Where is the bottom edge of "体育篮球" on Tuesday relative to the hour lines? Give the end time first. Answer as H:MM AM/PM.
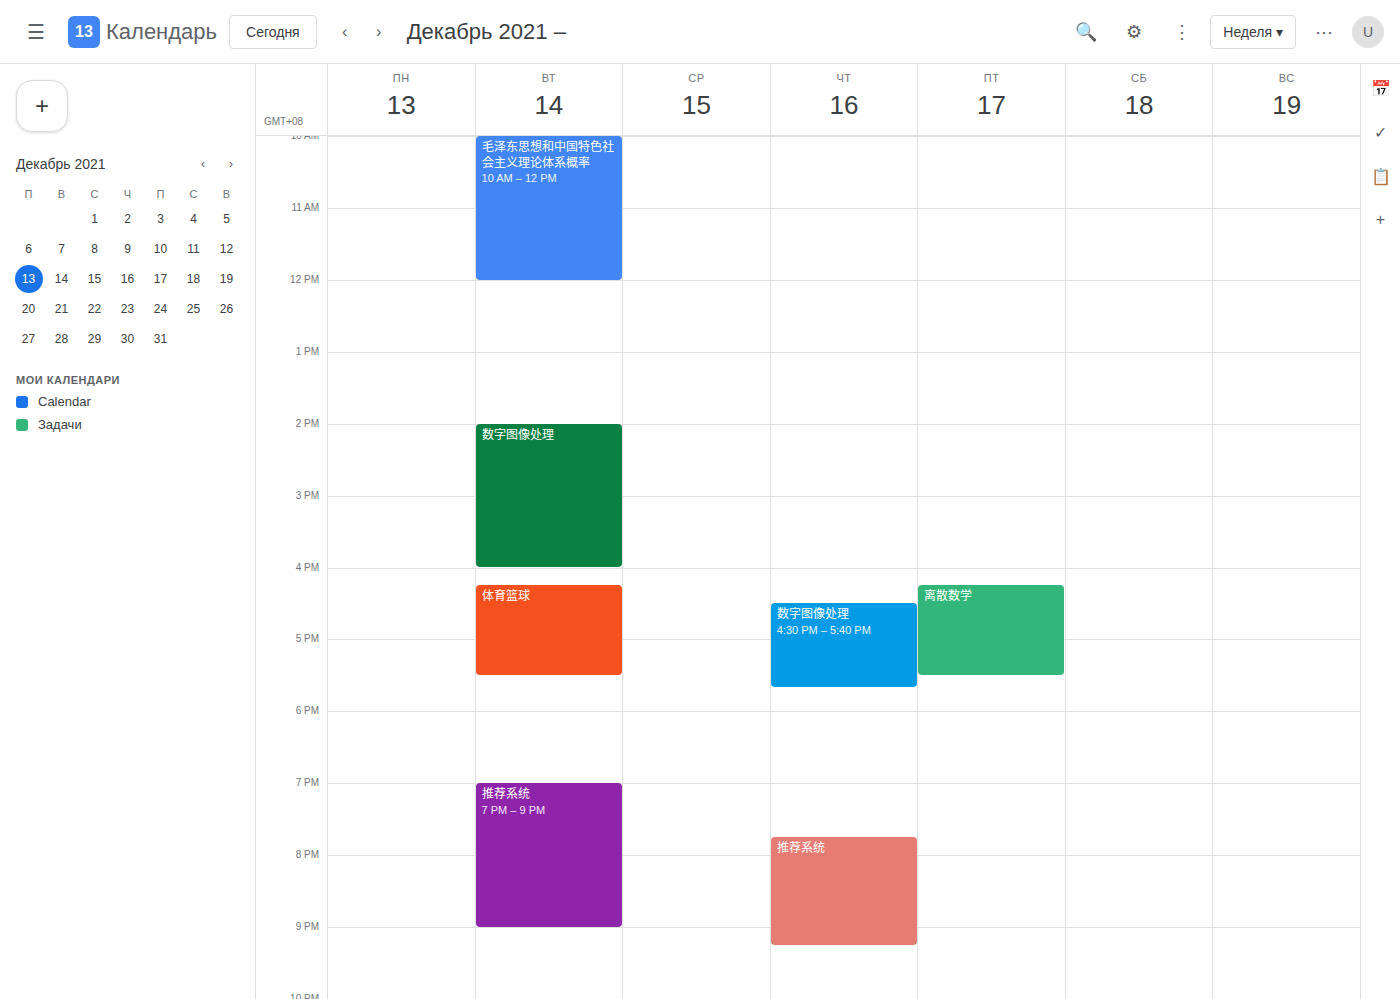
5:30 PM -- halfway between the 5 PM and 6 PM lines.